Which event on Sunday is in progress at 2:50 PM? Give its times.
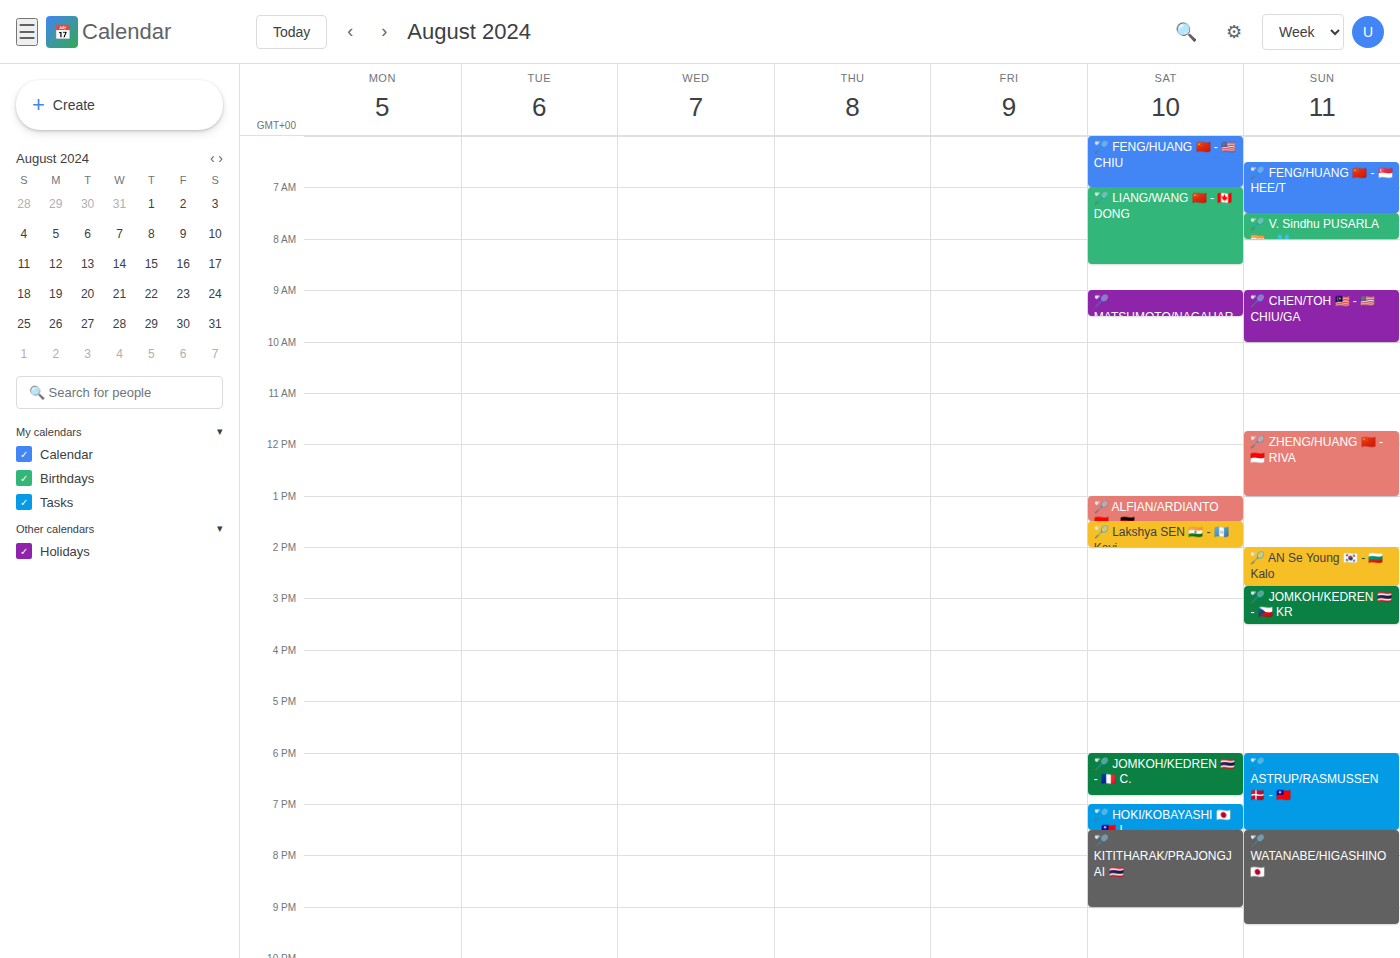
"🏸 JOMKOH/KEDREN 🇹🇭 - 🇨🇿 KR", 2:45 PM to 3:30 PM